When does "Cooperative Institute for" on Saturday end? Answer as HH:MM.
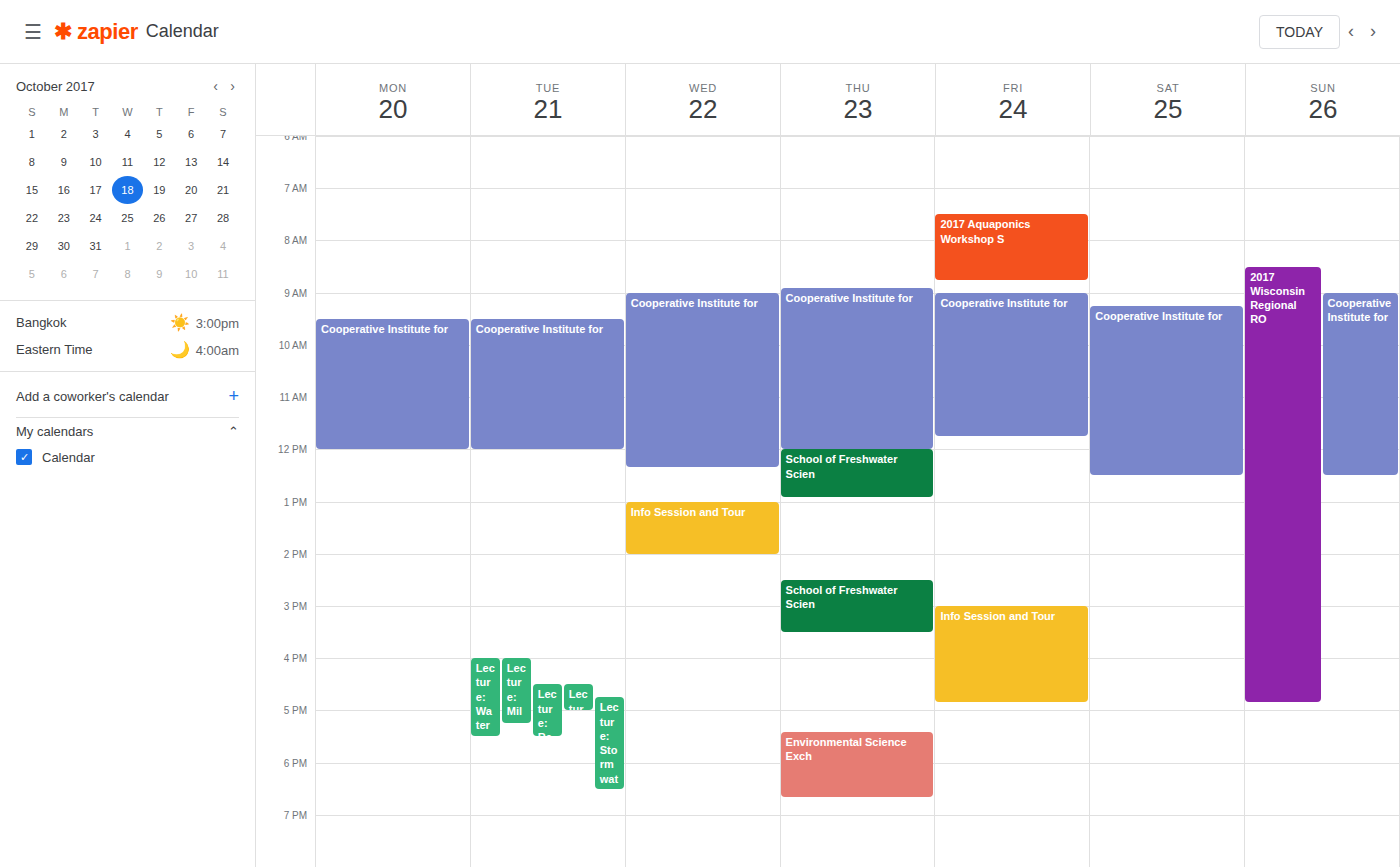
12:30